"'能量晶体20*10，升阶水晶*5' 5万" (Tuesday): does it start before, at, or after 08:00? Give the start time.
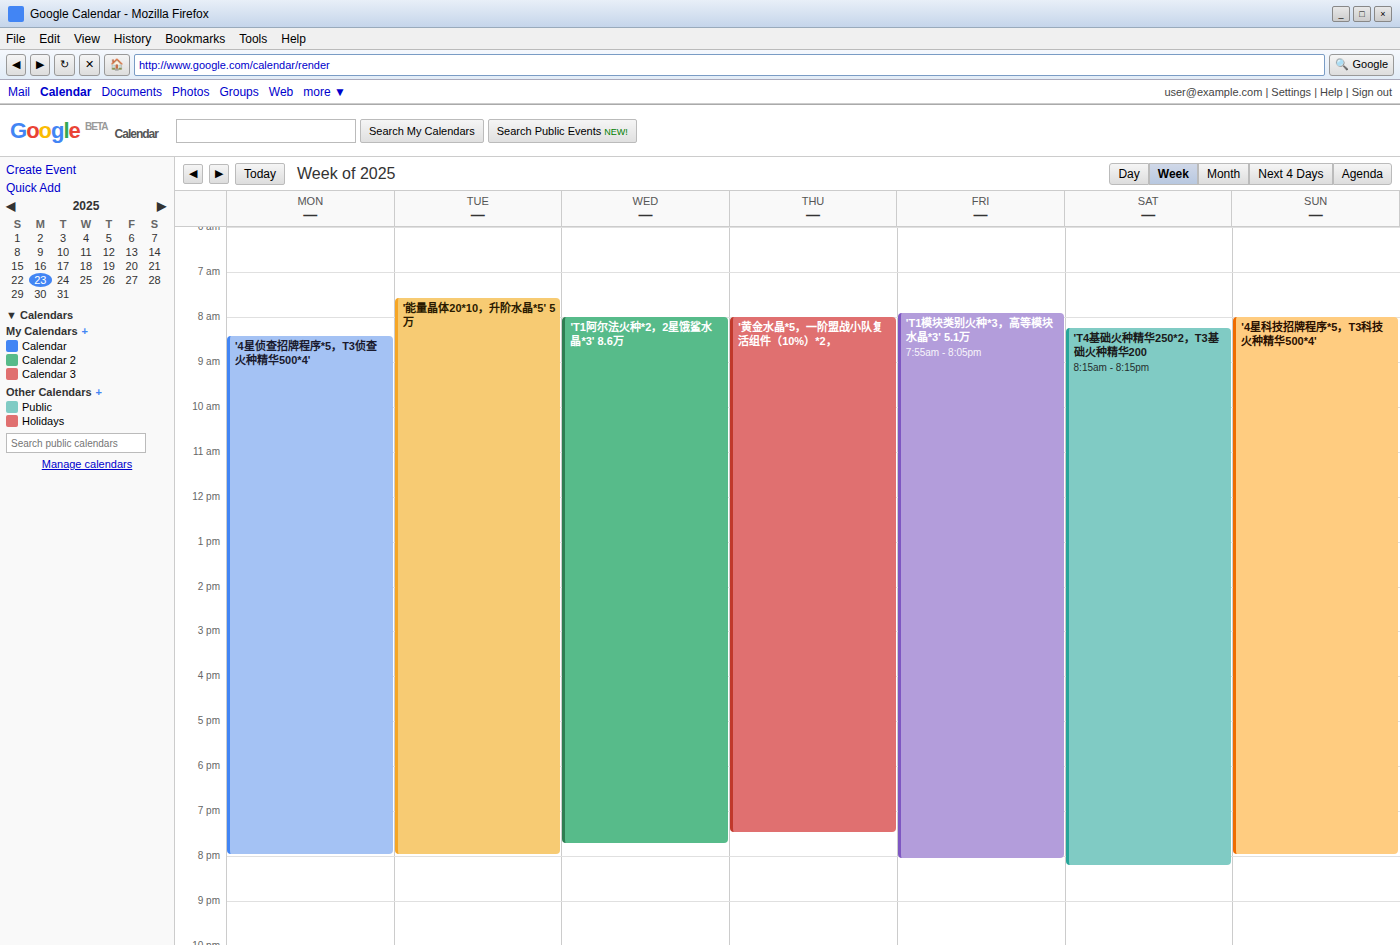
07:35 -- before 08:00, 25 minutes above the 08:00 line.